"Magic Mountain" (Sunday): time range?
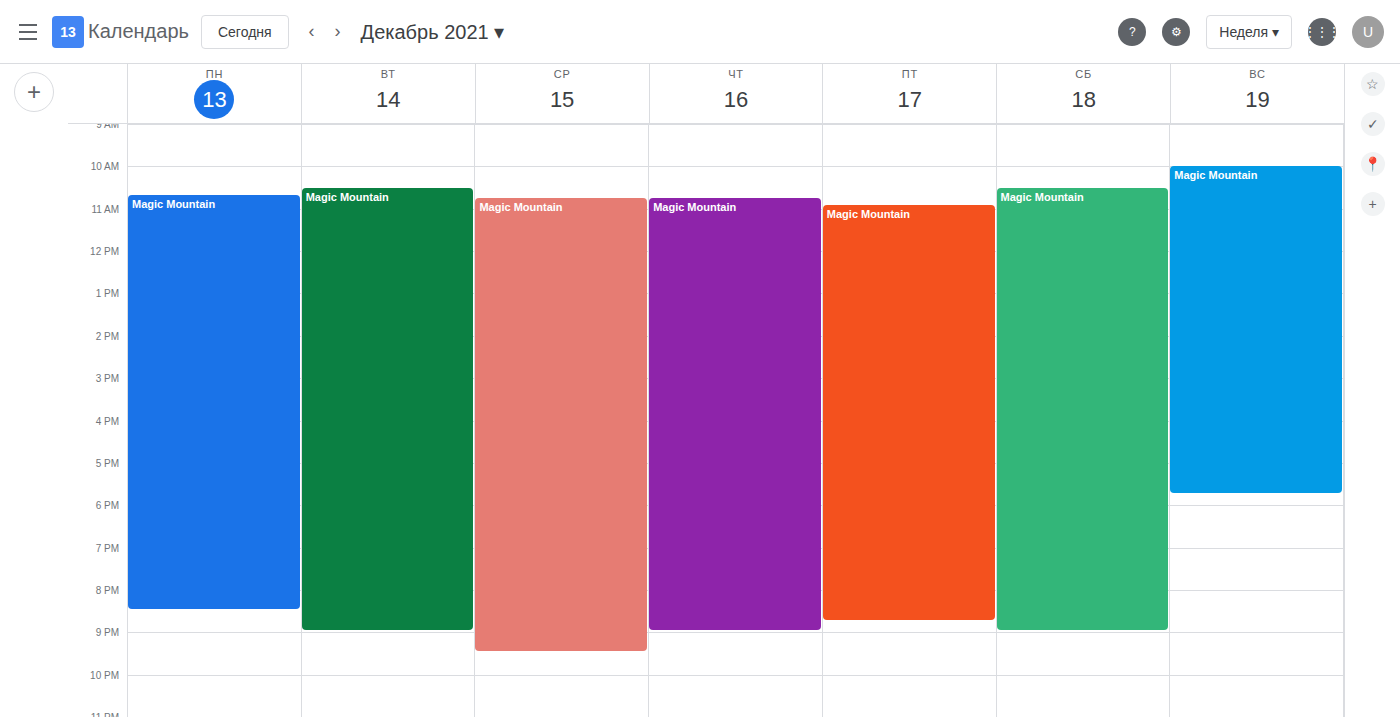
10:00 AM to 5:45 PM